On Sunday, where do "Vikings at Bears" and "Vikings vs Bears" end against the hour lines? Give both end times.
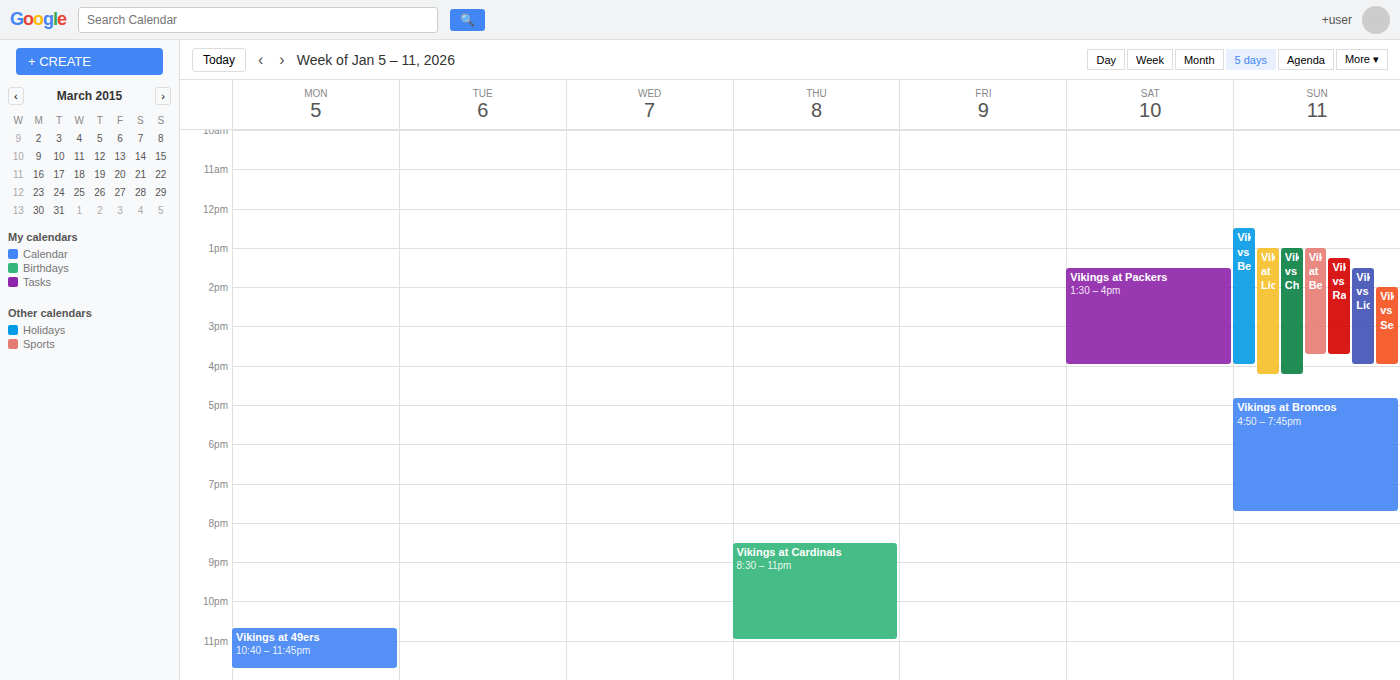
"Vikings at Bears": 3:45 PM, neither: three quarters of the way from the 3 PM line to the 4 PM line. "Vikings vs Bears": 4:00 PM, exactly on the 4 PM line.